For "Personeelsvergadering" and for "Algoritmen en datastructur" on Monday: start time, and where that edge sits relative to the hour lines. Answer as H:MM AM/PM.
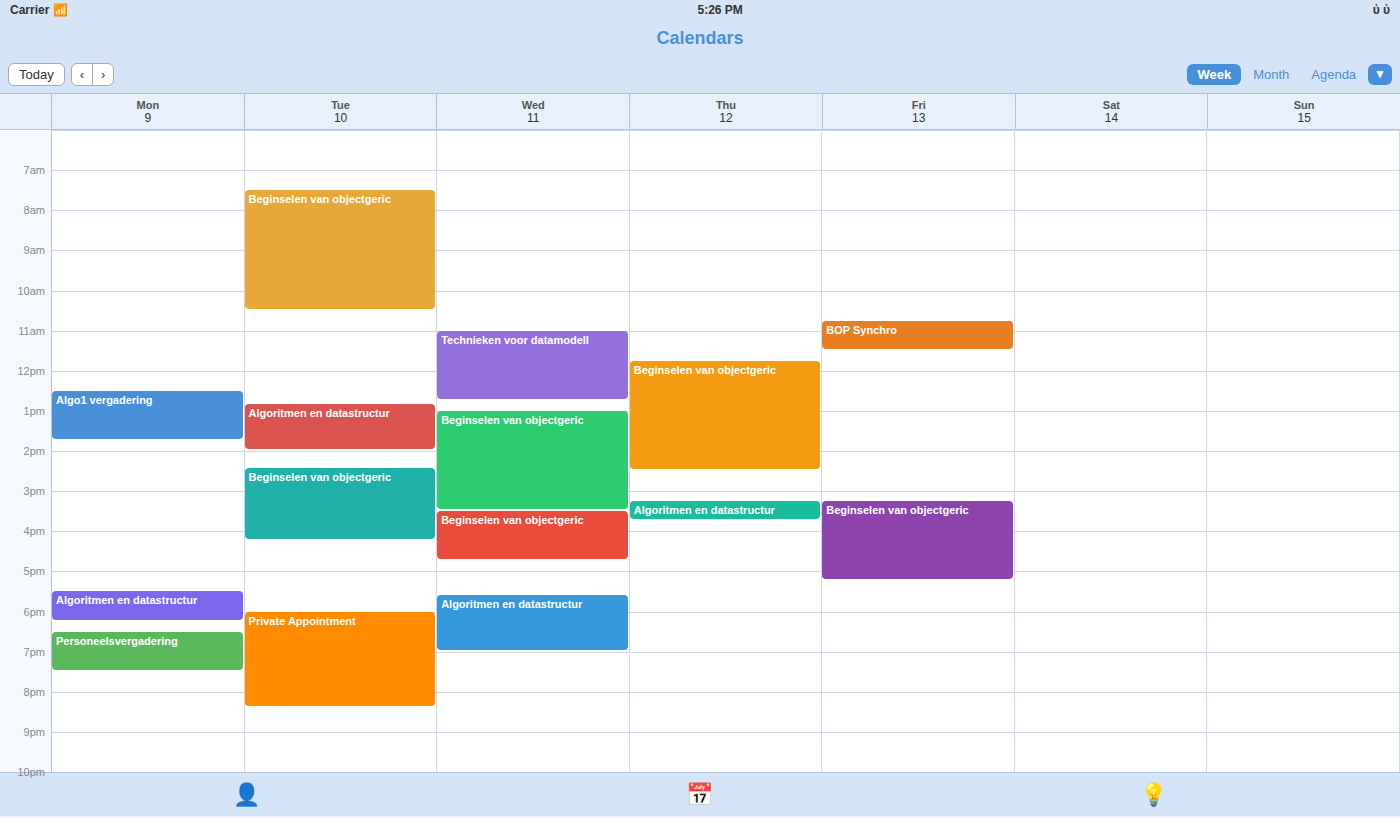
"Personeelsvergadering": 6:30 PM, halfway between the 6 PM and 7 PM lines. "Algoritmen en datastructur": 5:30 PM, halfway between the 5 PM and 6 PM lines.